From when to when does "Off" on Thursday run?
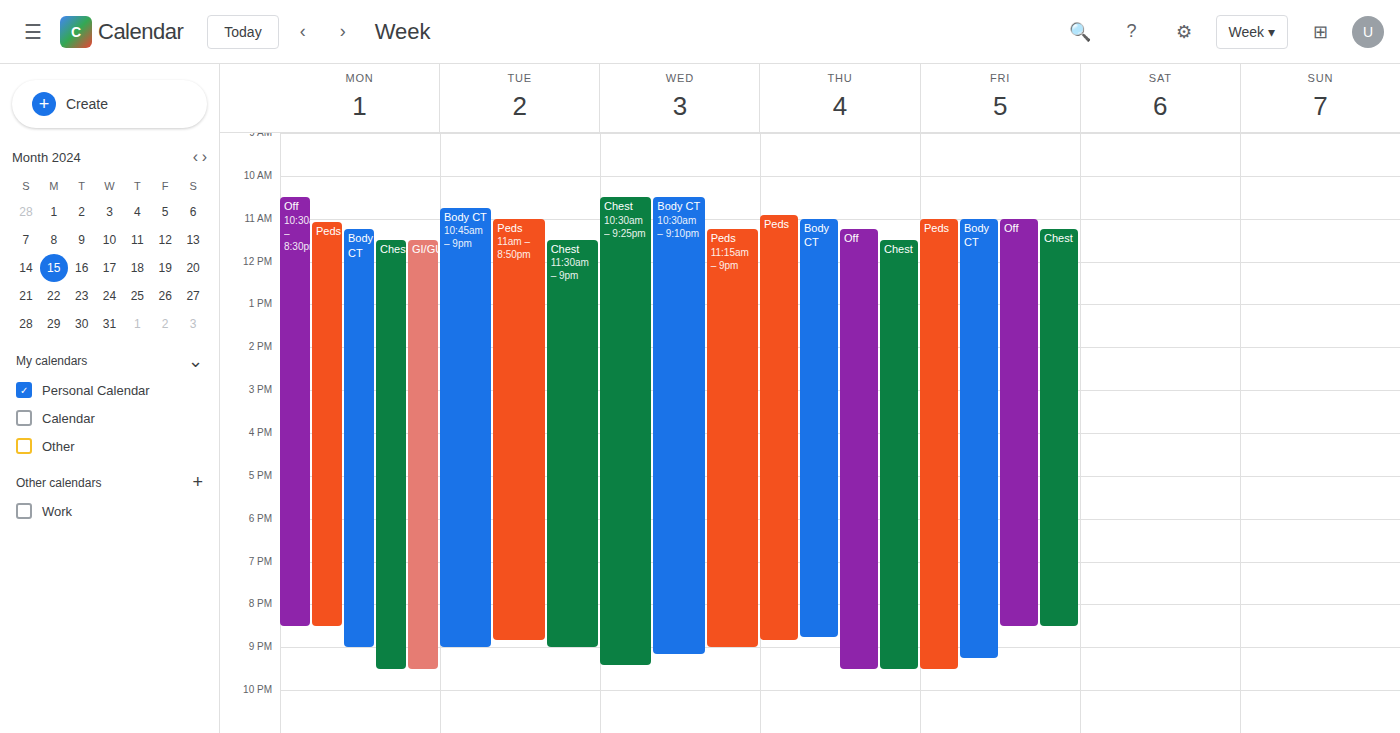
11:15 AM to 9:30 PM